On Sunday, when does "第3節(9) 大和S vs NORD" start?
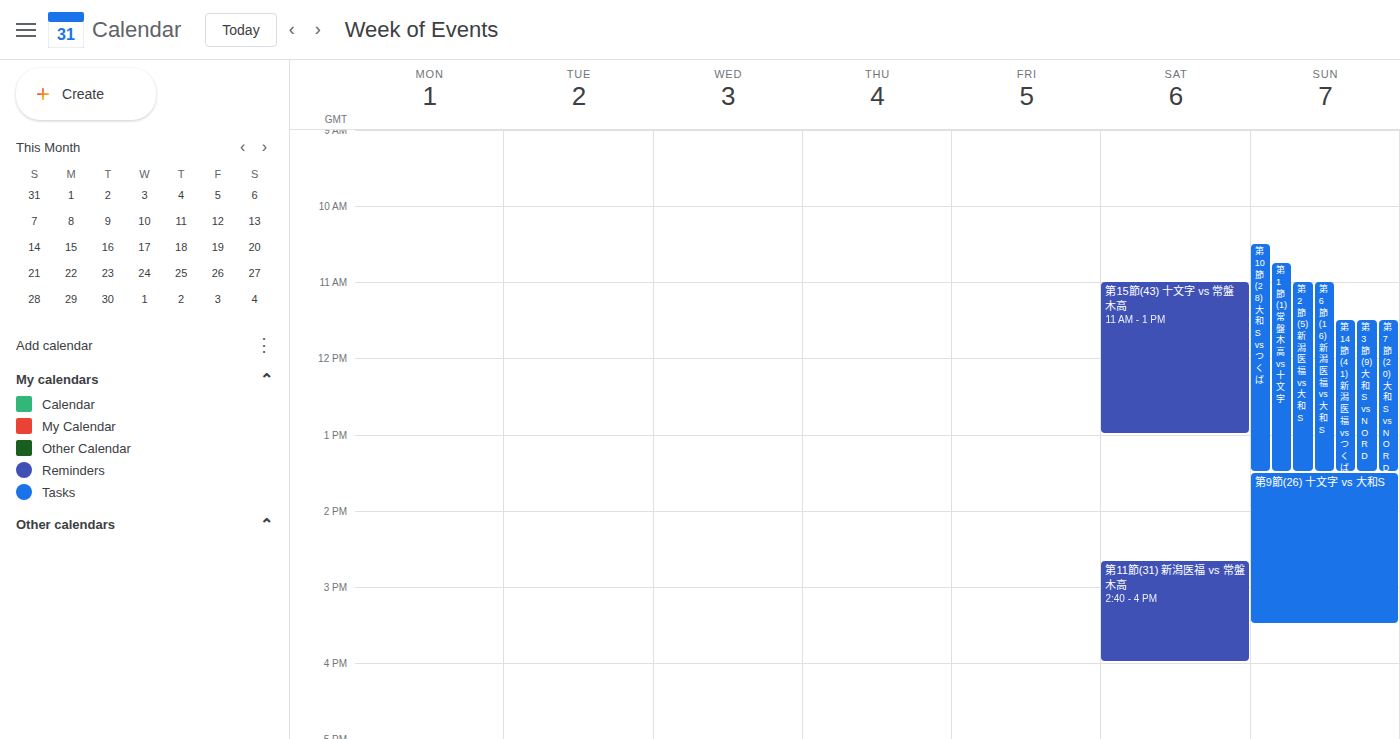
11:30 AM